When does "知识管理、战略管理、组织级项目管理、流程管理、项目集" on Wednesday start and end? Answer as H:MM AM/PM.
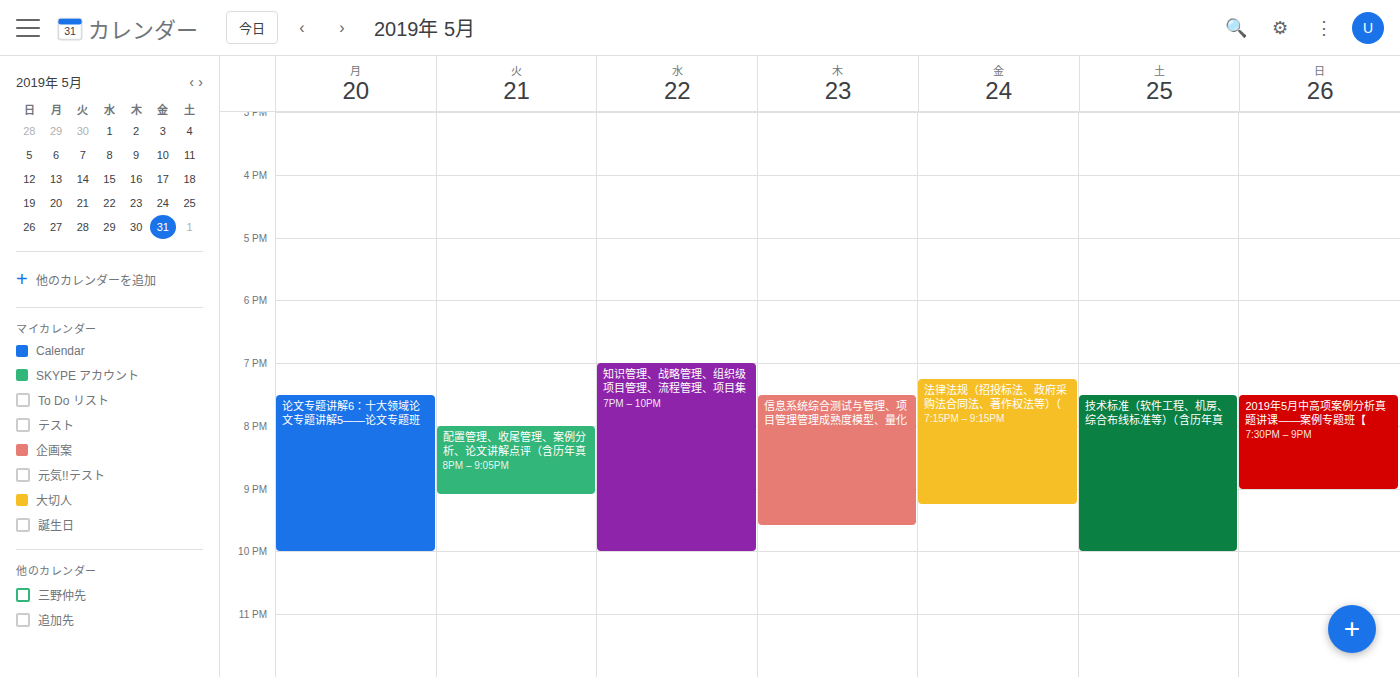
7:00 PM to 10:00 PM